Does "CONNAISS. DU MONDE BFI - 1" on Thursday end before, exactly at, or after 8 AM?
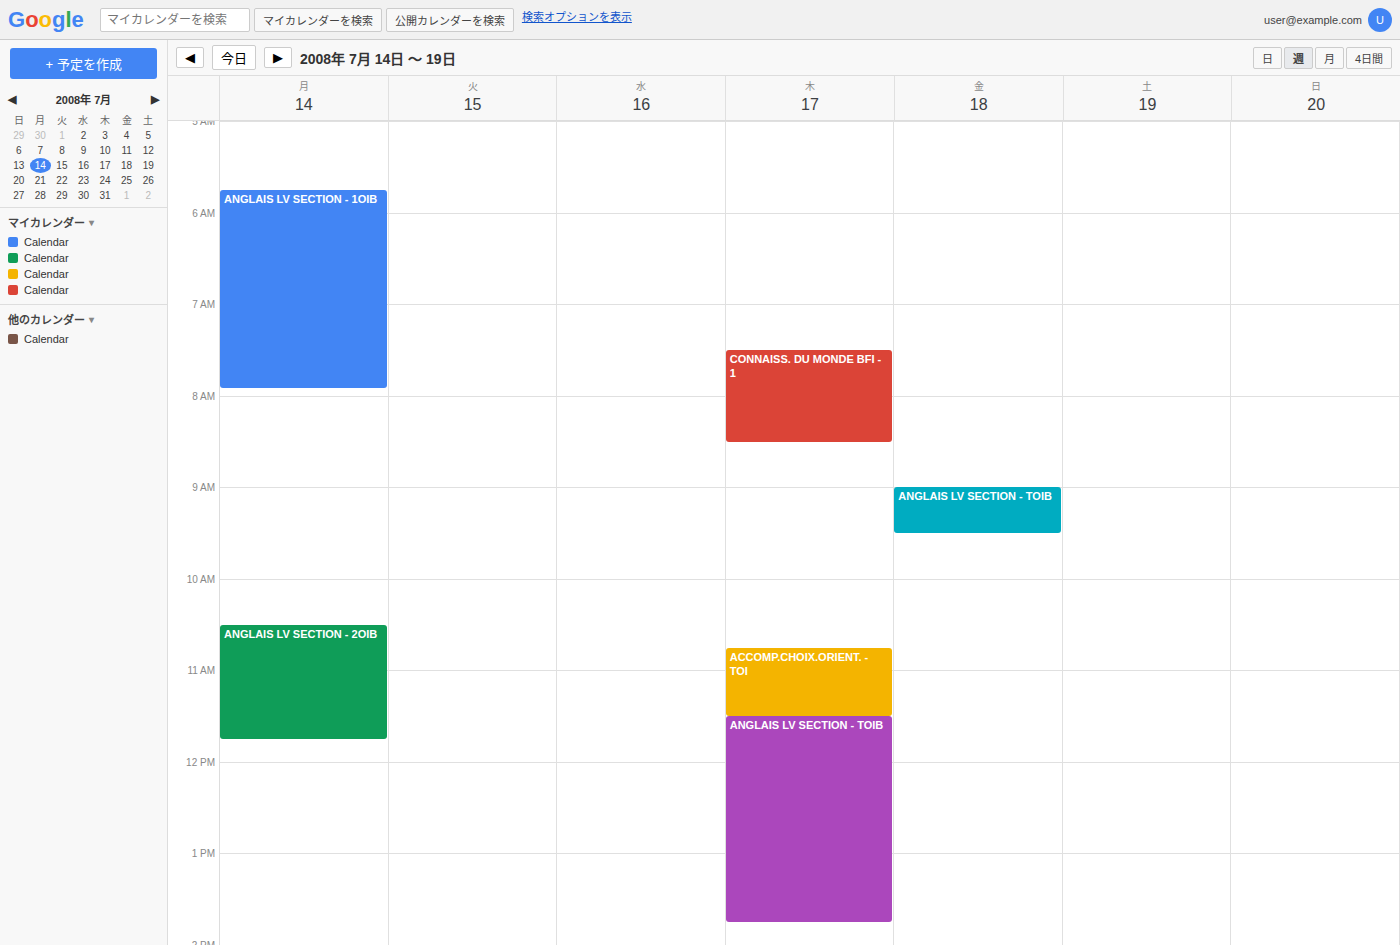
8:30 AM -- after 8 AM, 30 minutes below the 8 AM line.